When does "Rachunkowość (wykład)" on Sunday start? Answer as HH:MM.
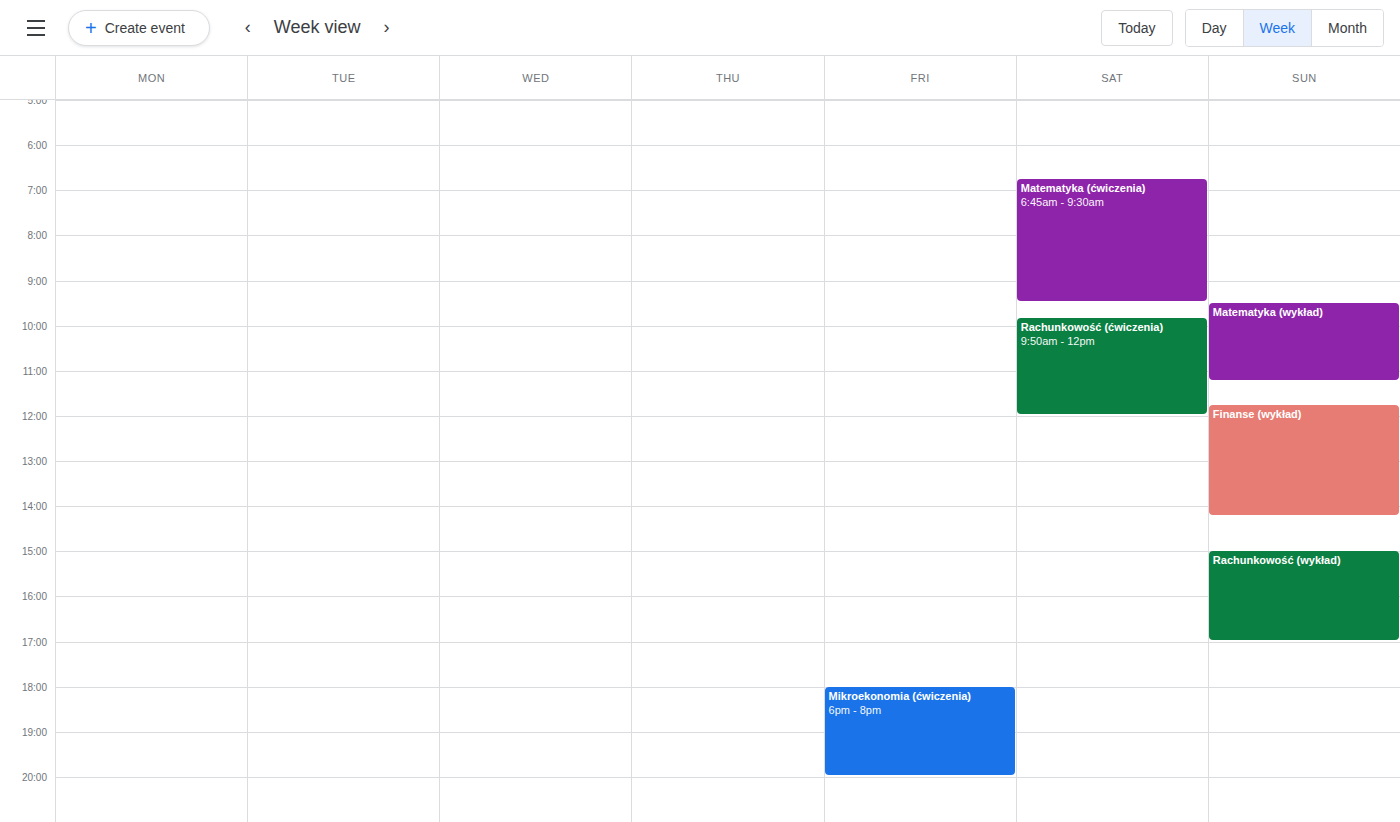
15:00